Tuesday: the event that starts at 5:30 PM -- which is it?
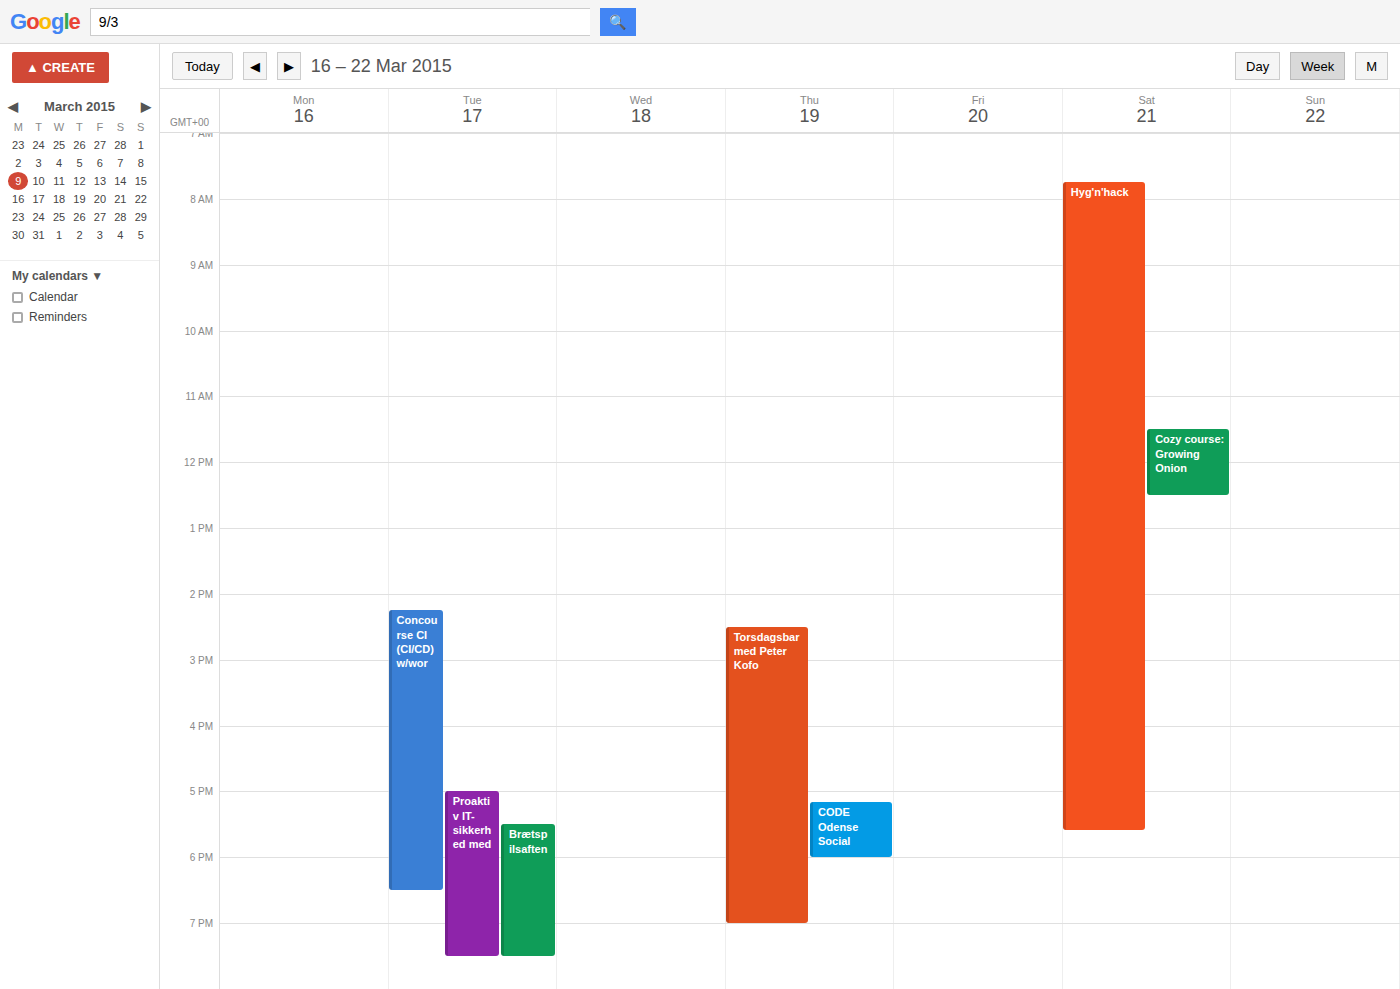
"Brætspilsaften"